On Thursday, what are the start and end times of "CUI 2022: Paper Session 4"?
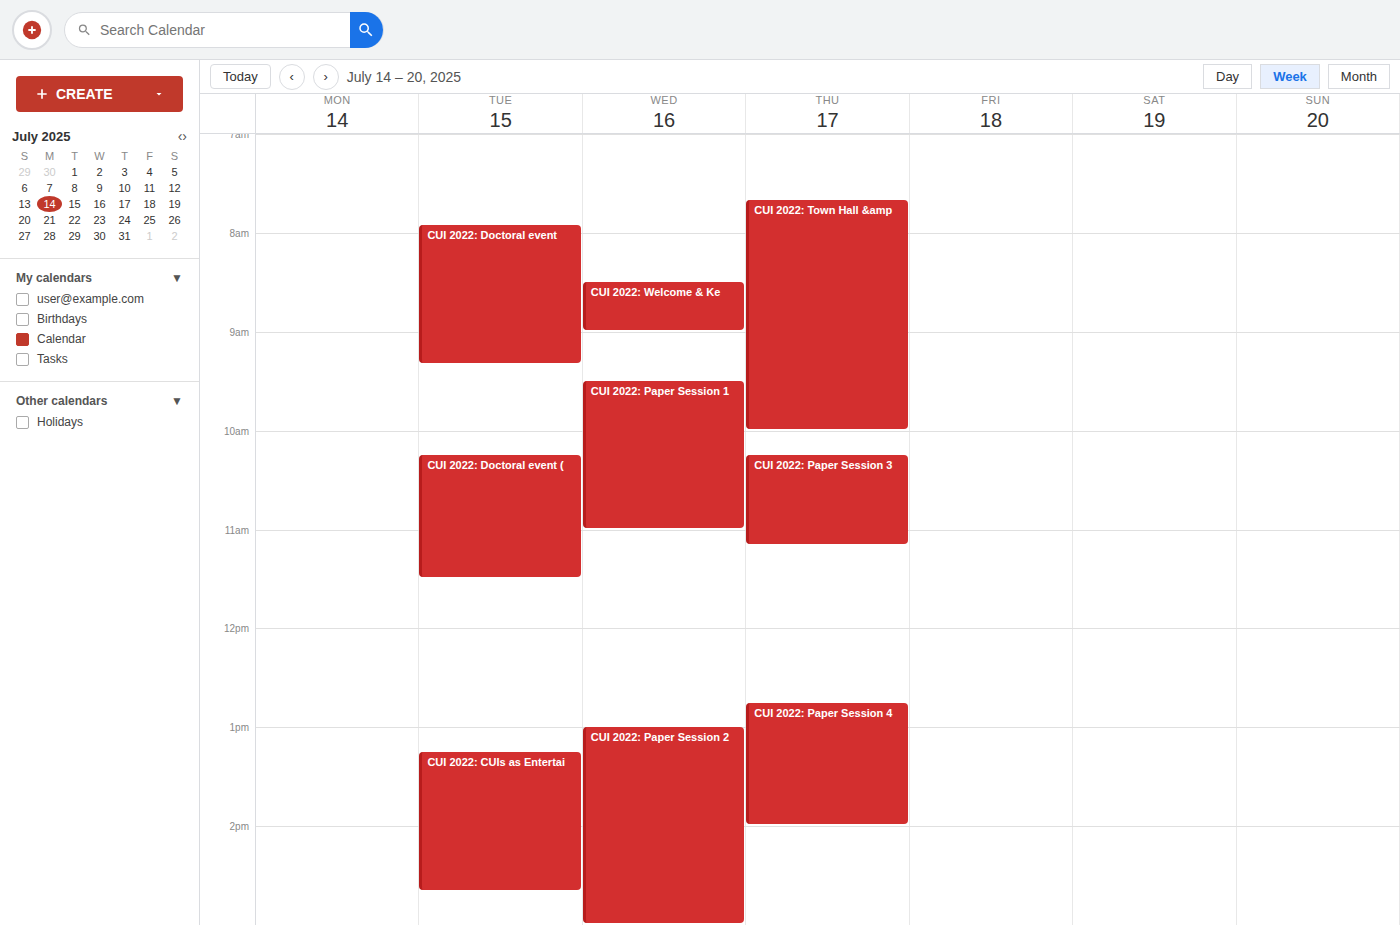
12:45 PM to 2:00 PM